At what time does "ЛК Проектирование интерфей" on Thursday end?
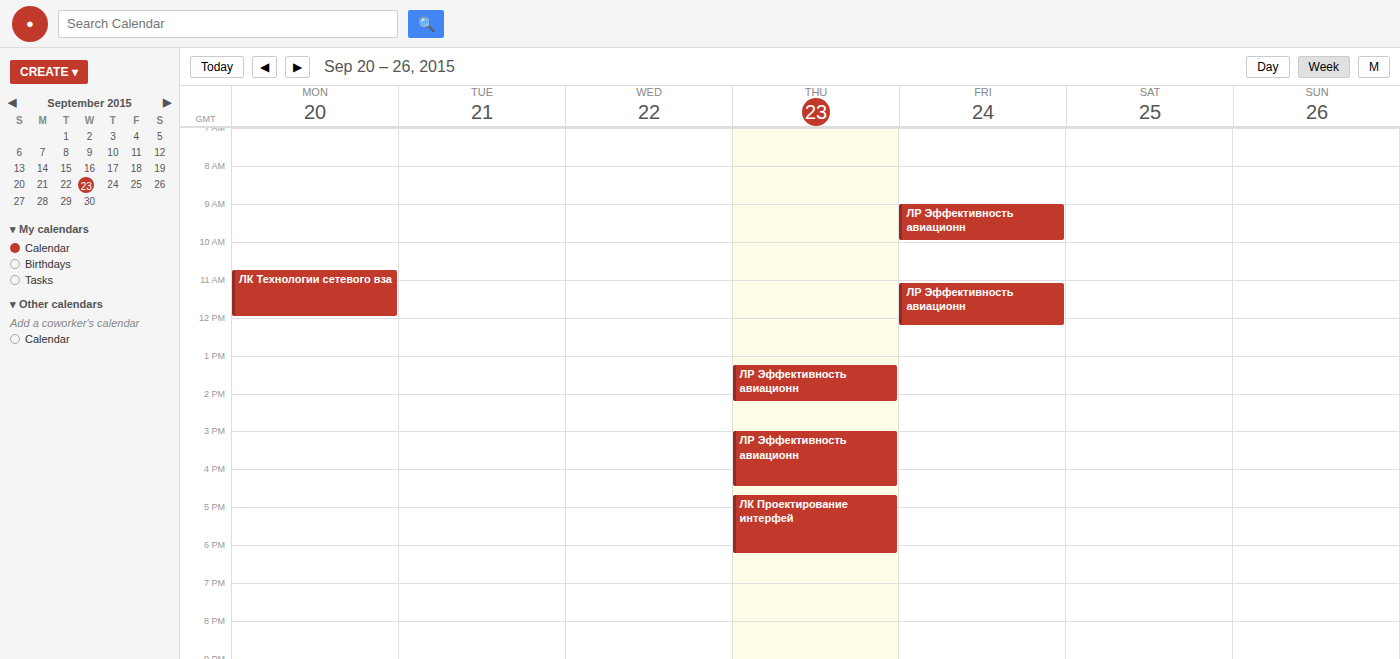
6:15 PM